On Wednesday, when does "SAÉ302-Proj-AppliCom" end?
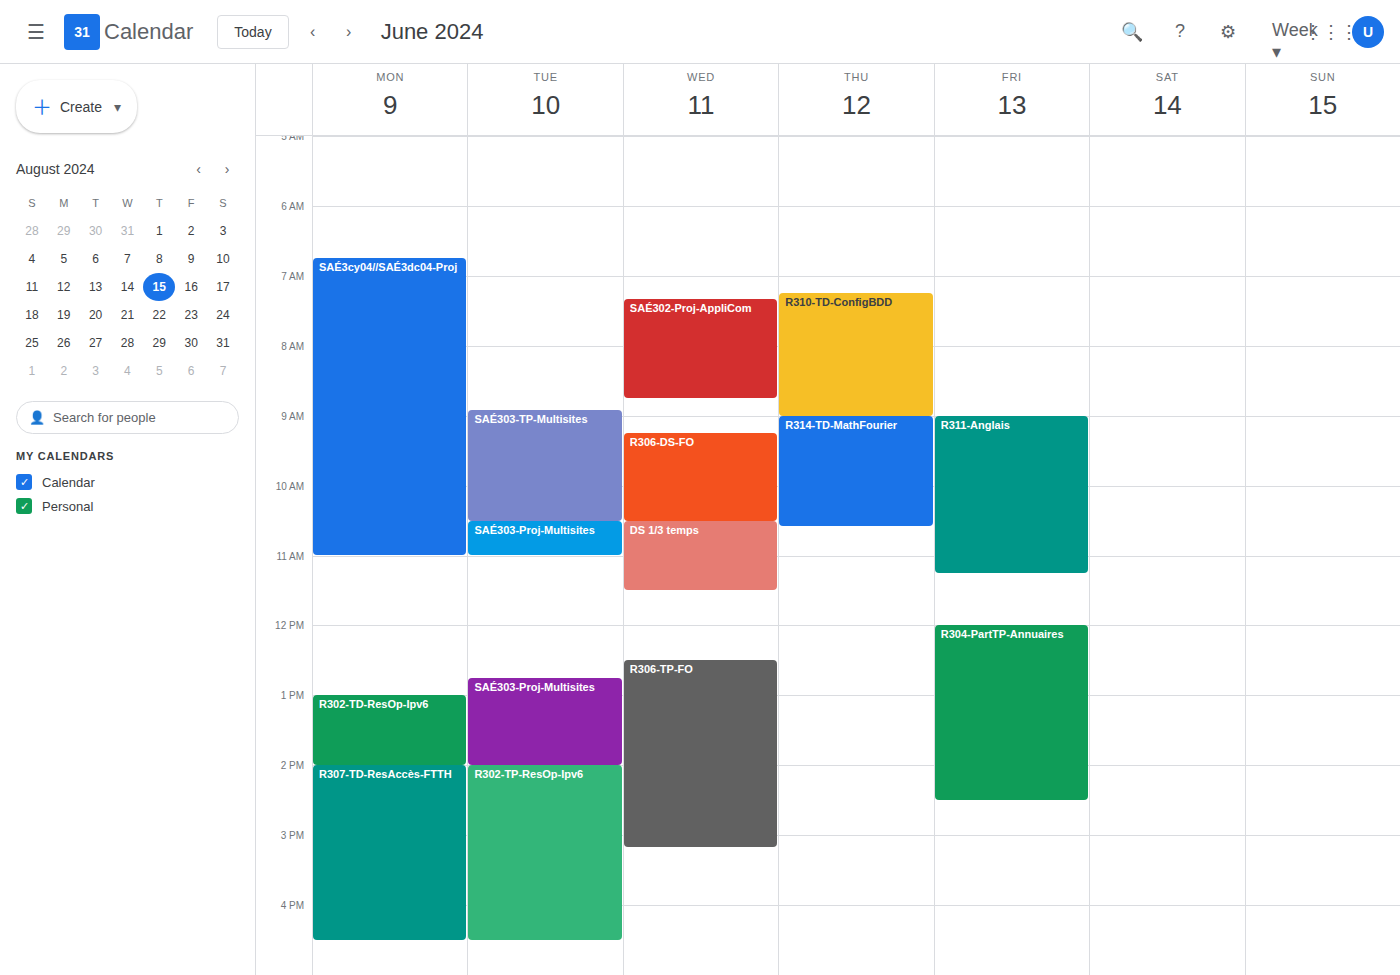
8:45 AM